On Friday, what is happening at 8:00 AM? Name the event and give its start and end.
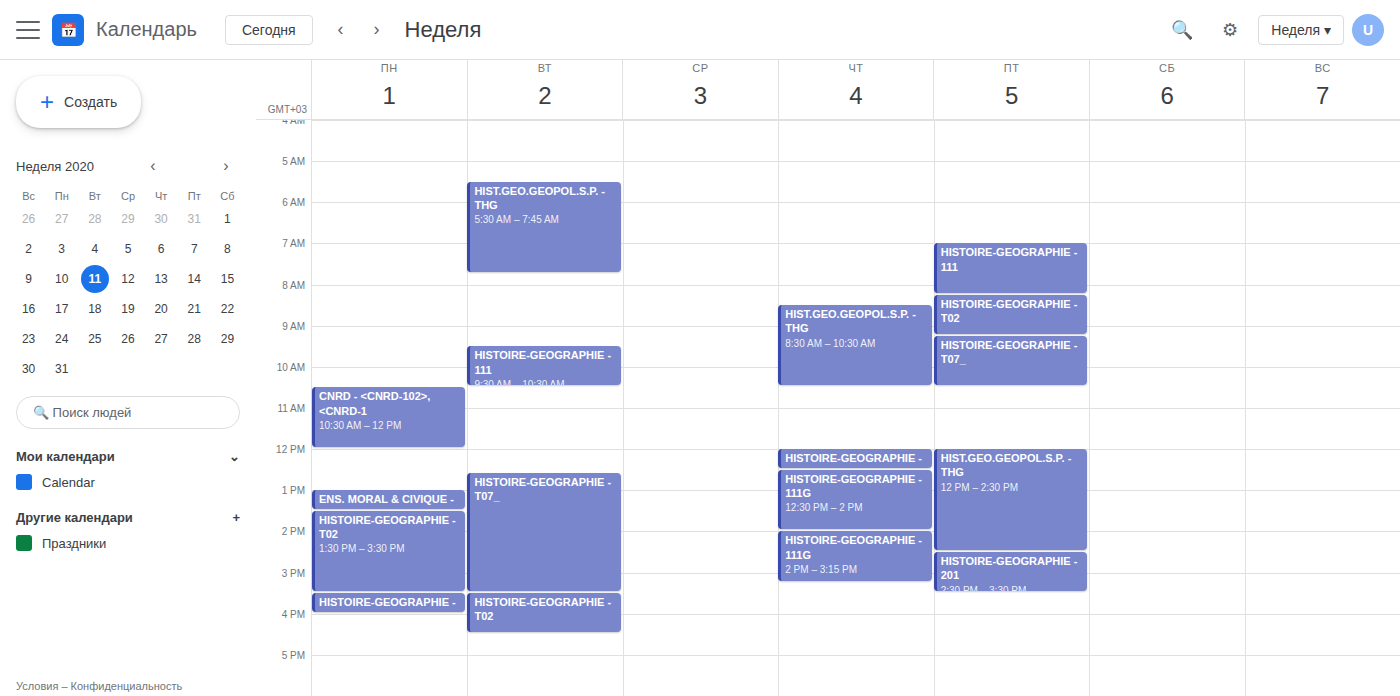
"HISTOIRE-GEOGRAPHIE - 111", 7:00 AM to 8:15 AM